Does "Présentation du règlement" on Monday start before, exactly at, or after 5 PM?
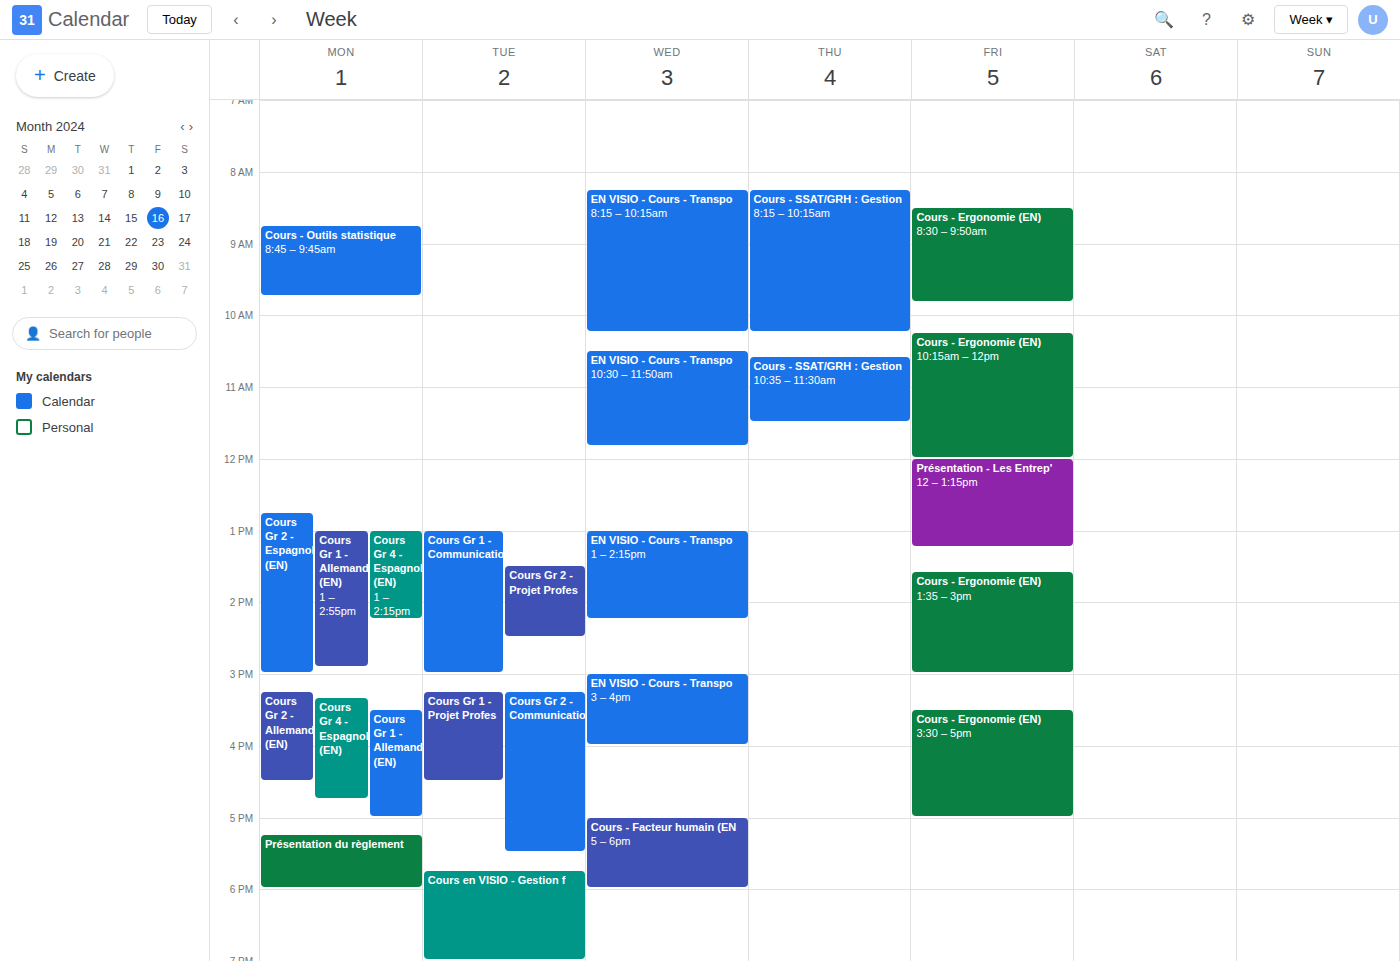
5:15 PM -- after 5 PM, 15 minutes below the 5 PM line.